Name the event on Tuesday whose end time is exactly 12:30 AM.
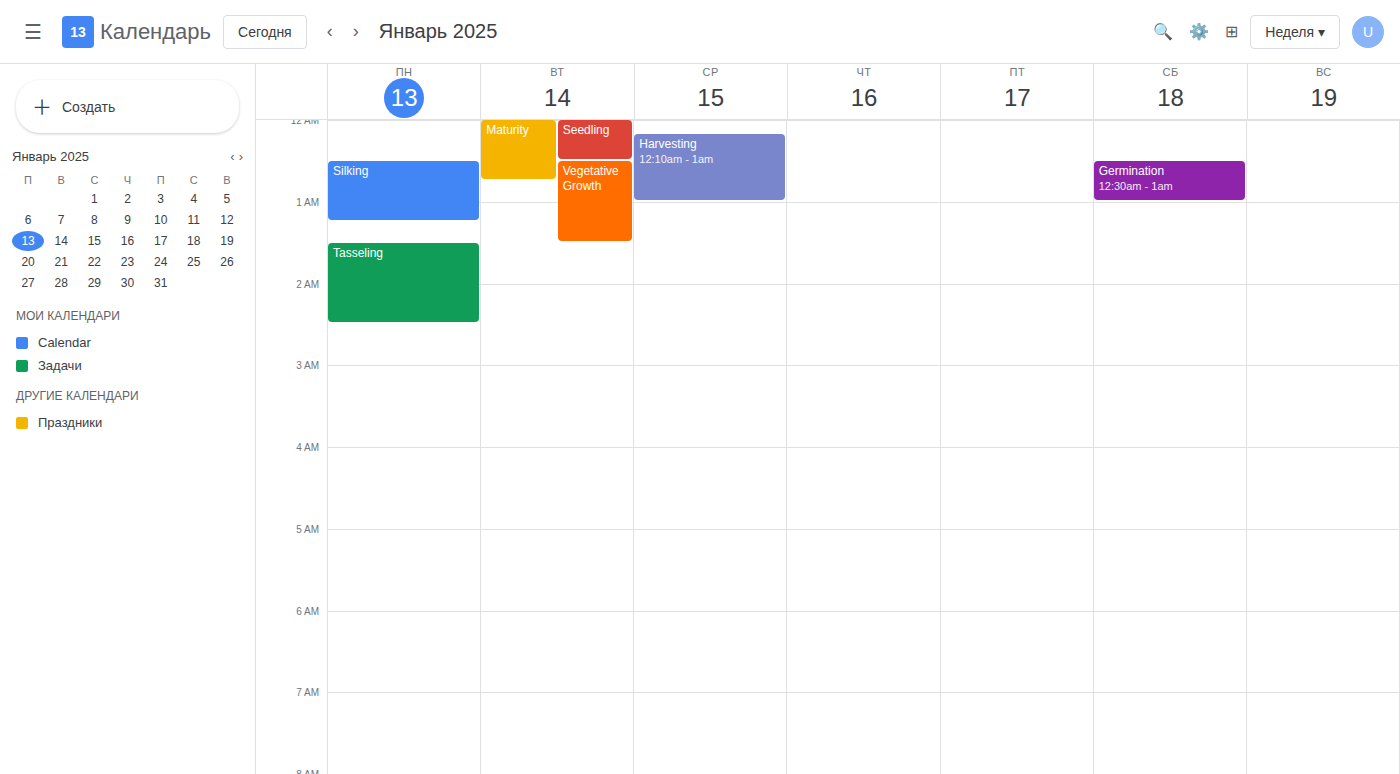
"Seedling"